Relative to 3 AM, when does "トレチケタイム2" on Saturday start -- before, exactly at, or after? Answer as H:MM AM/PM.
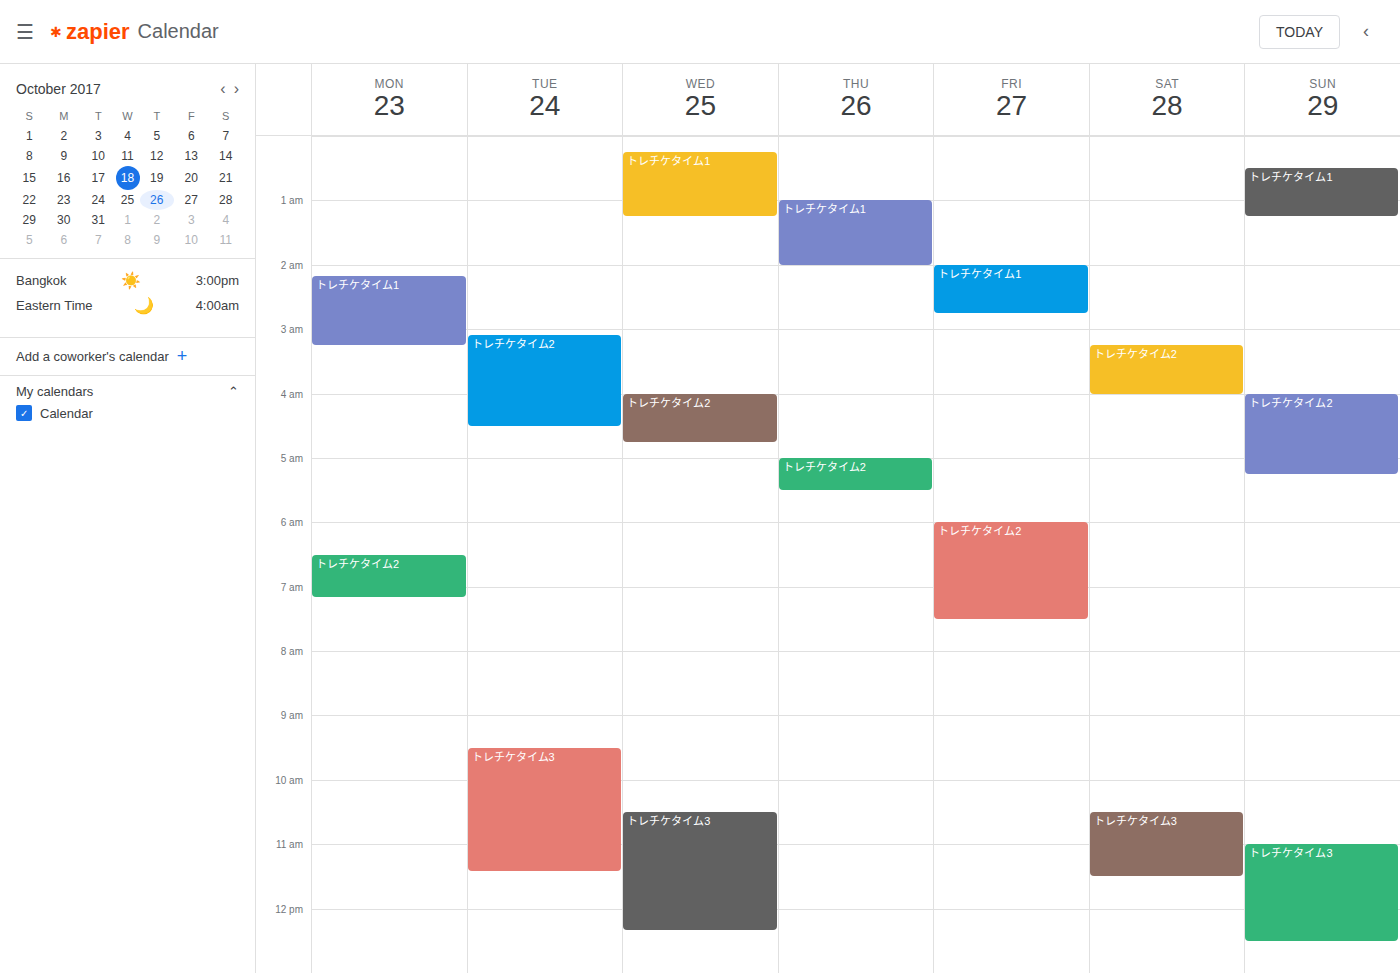
3:15 AM -- after 3 AM, 15 minutes below the 3 AM line.